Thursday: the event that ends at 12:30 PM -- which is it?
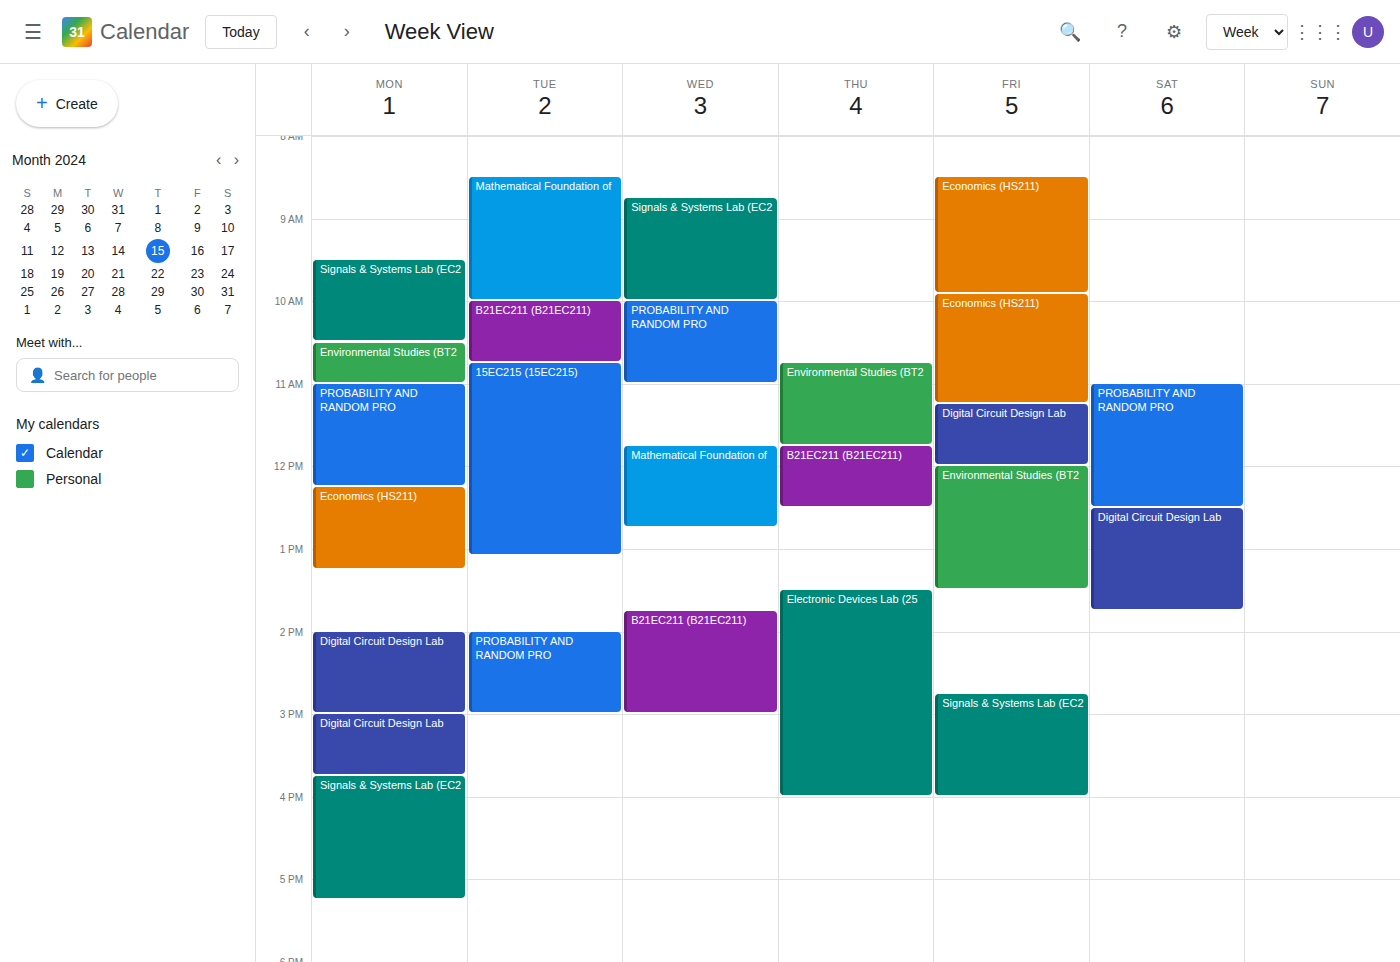
"B21EC211 (B21EC211)"